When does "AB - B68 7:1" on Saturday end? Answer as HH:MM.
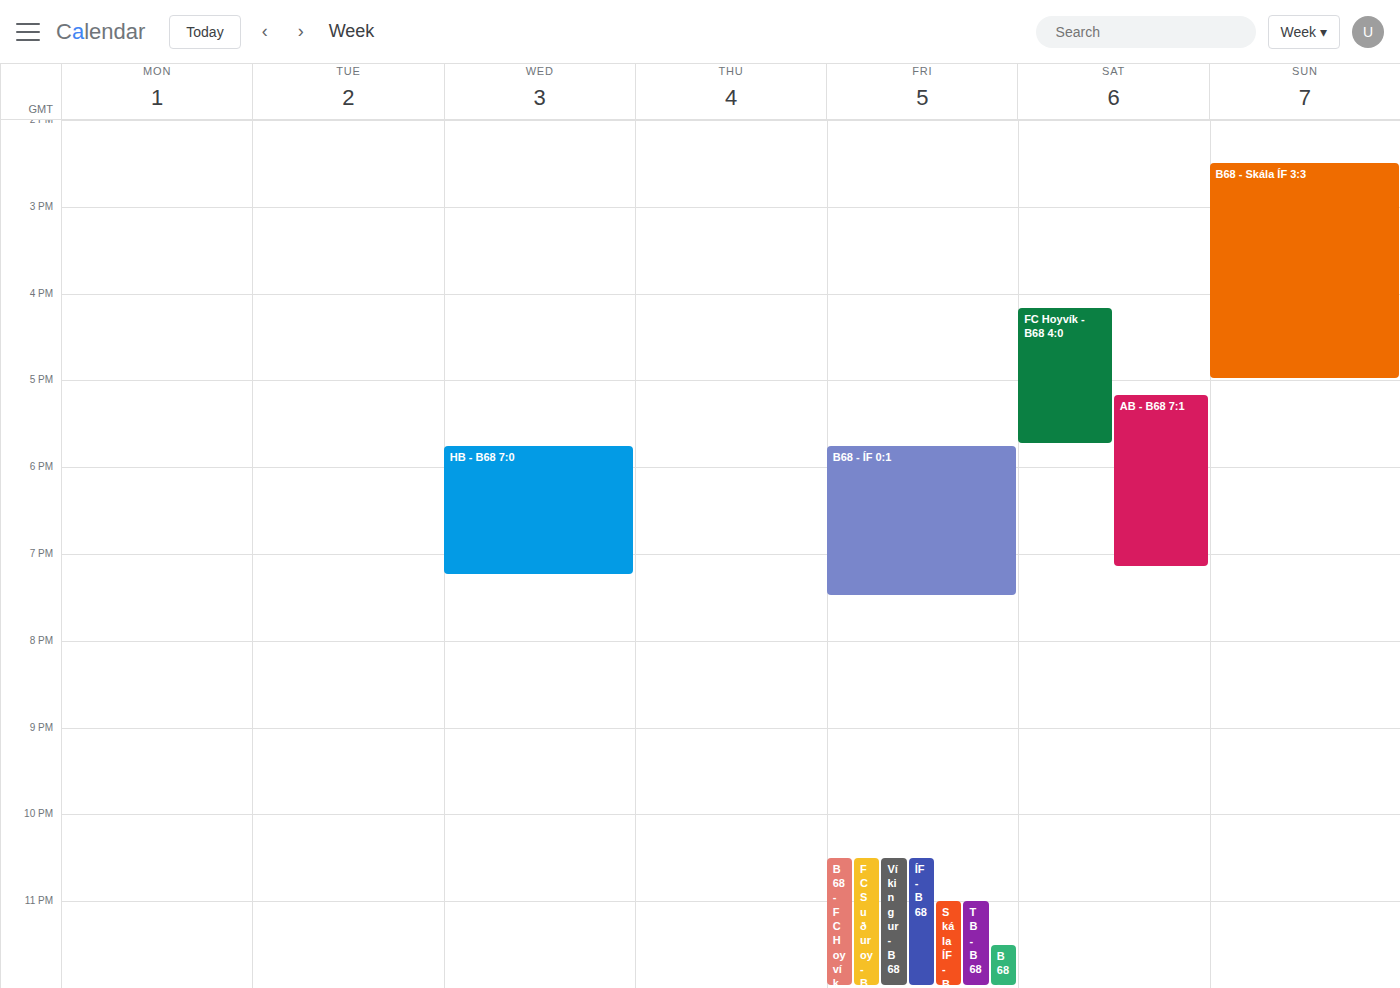
19:10